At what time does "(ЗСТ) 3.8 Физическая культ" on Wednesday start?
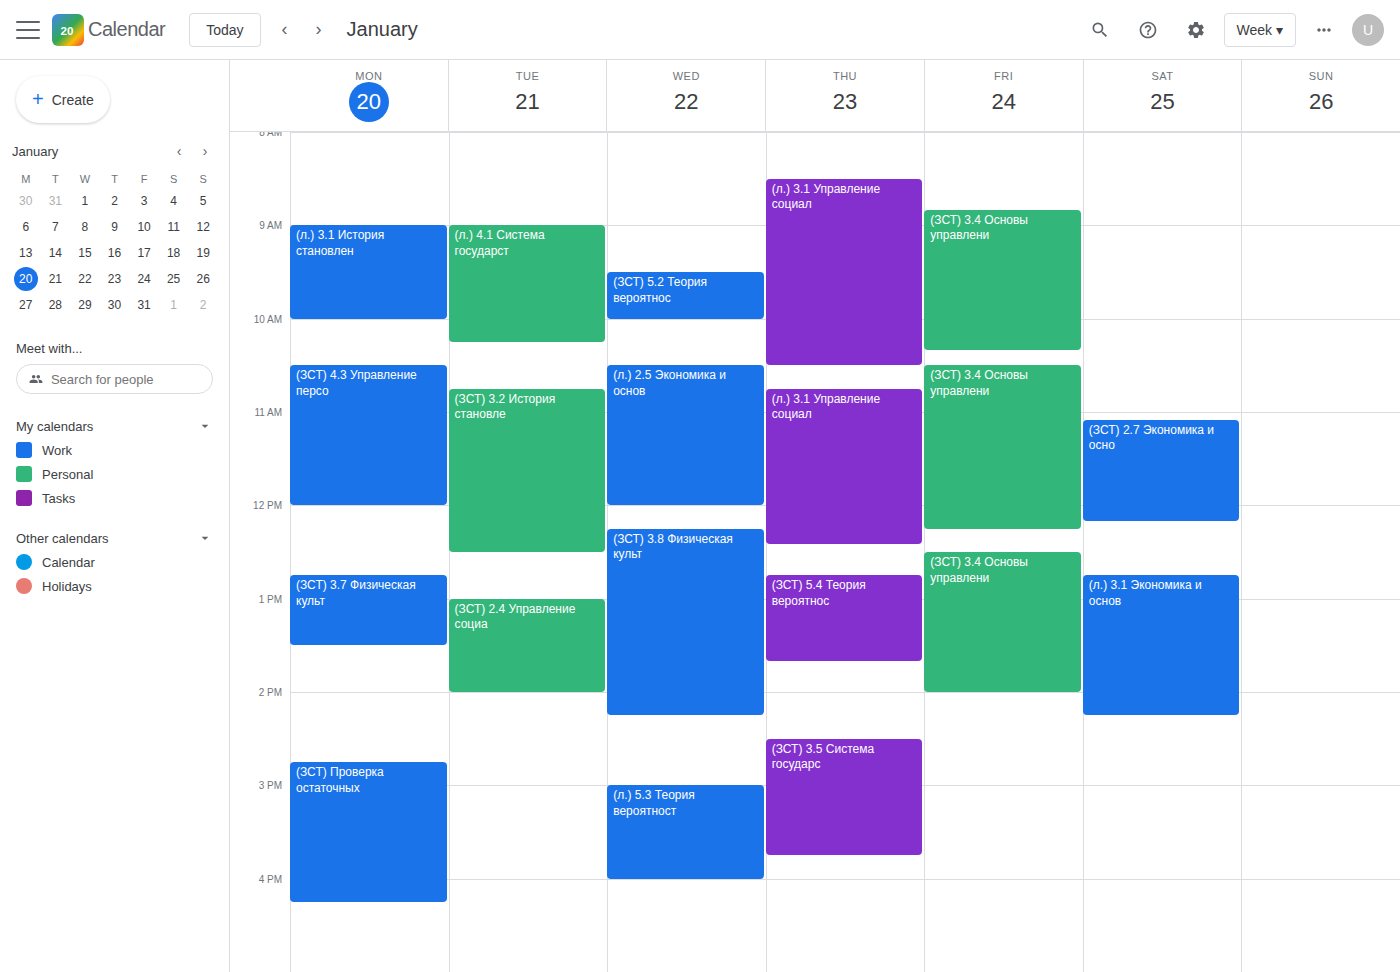
12:15 PM